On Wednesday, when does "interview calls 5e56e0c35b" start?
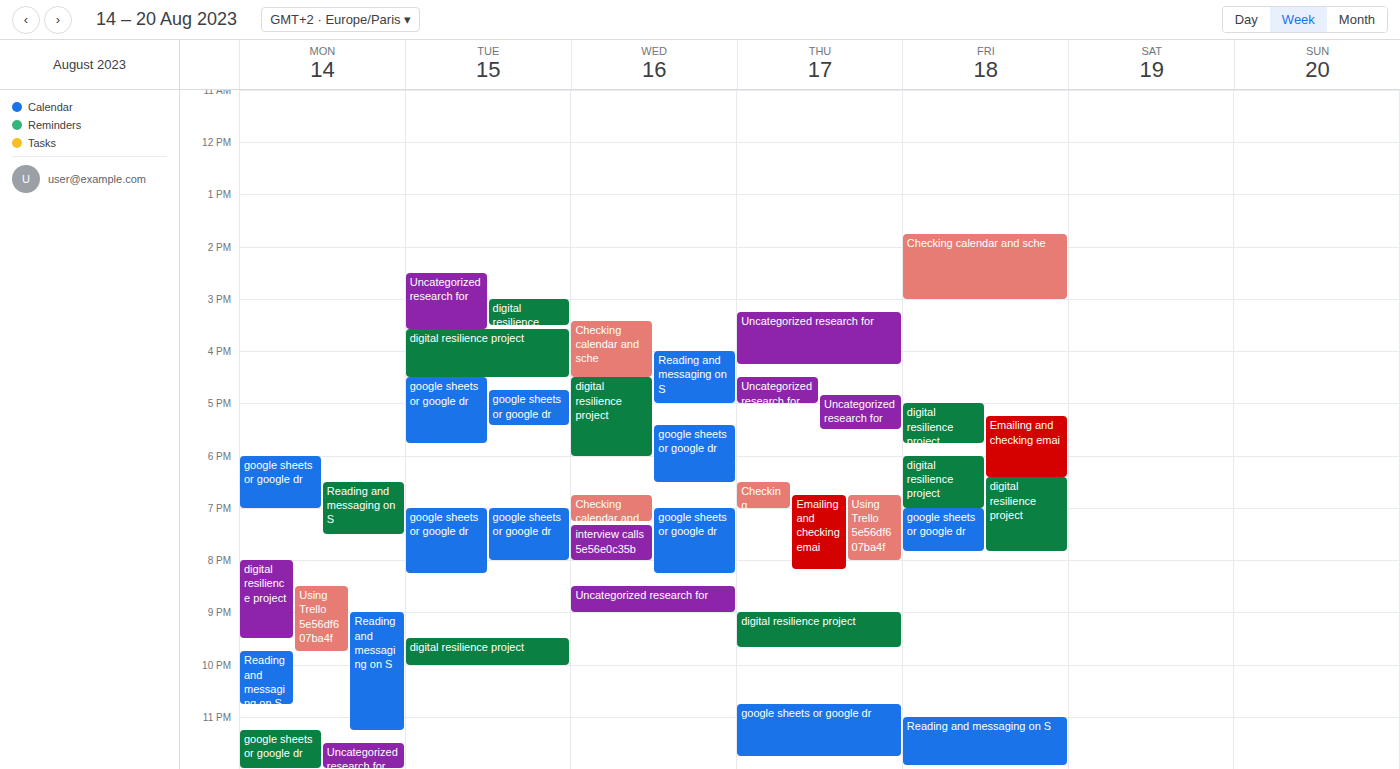
7:20 PM